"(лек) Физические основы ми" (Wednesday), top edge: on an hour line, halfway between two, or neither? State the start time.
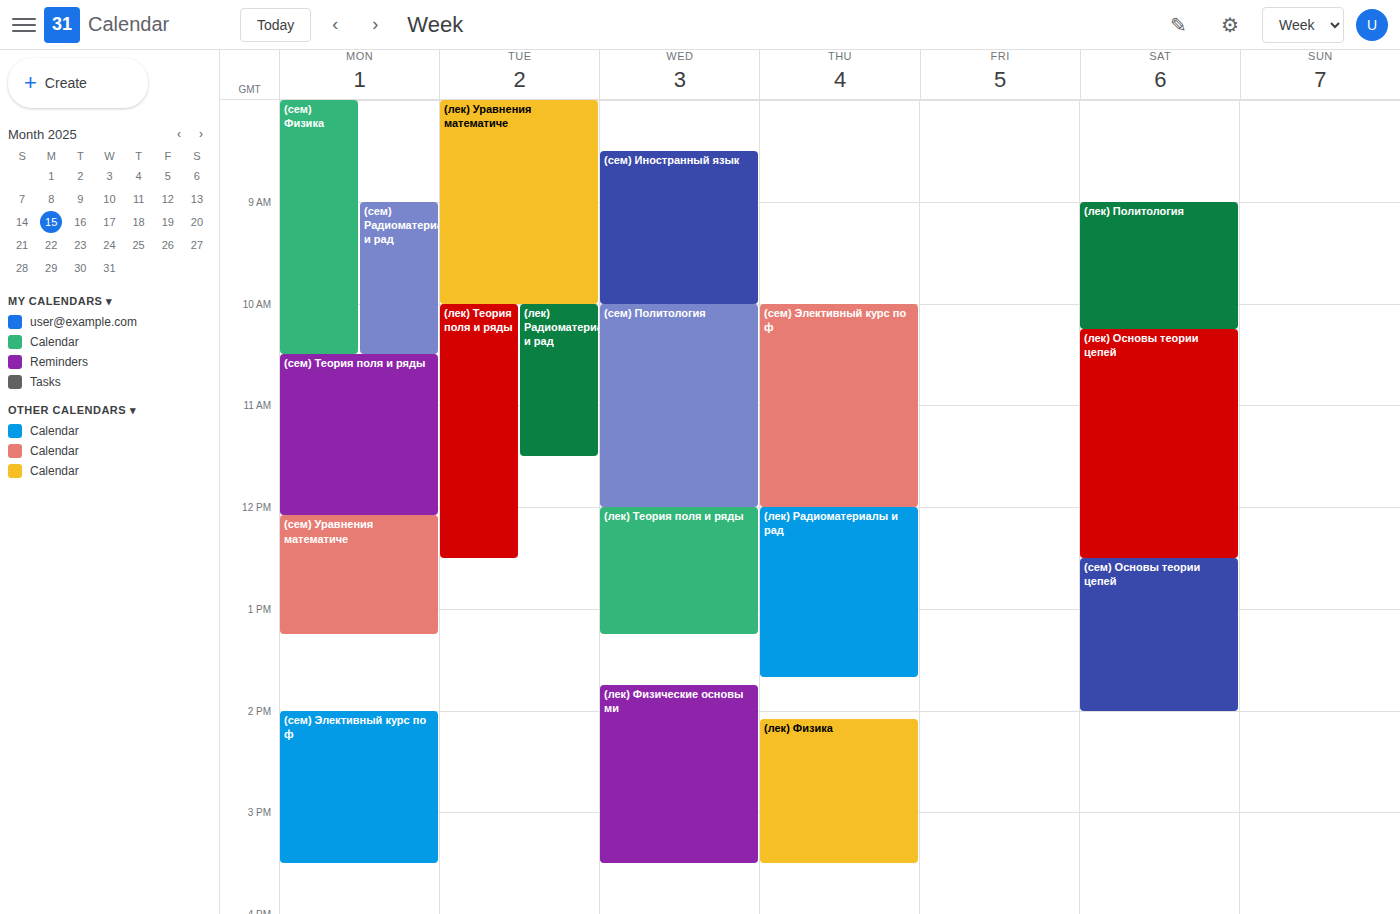
1:45 PM -- neither: three quarters of the way from the 1 PM line to the 2 PM line.